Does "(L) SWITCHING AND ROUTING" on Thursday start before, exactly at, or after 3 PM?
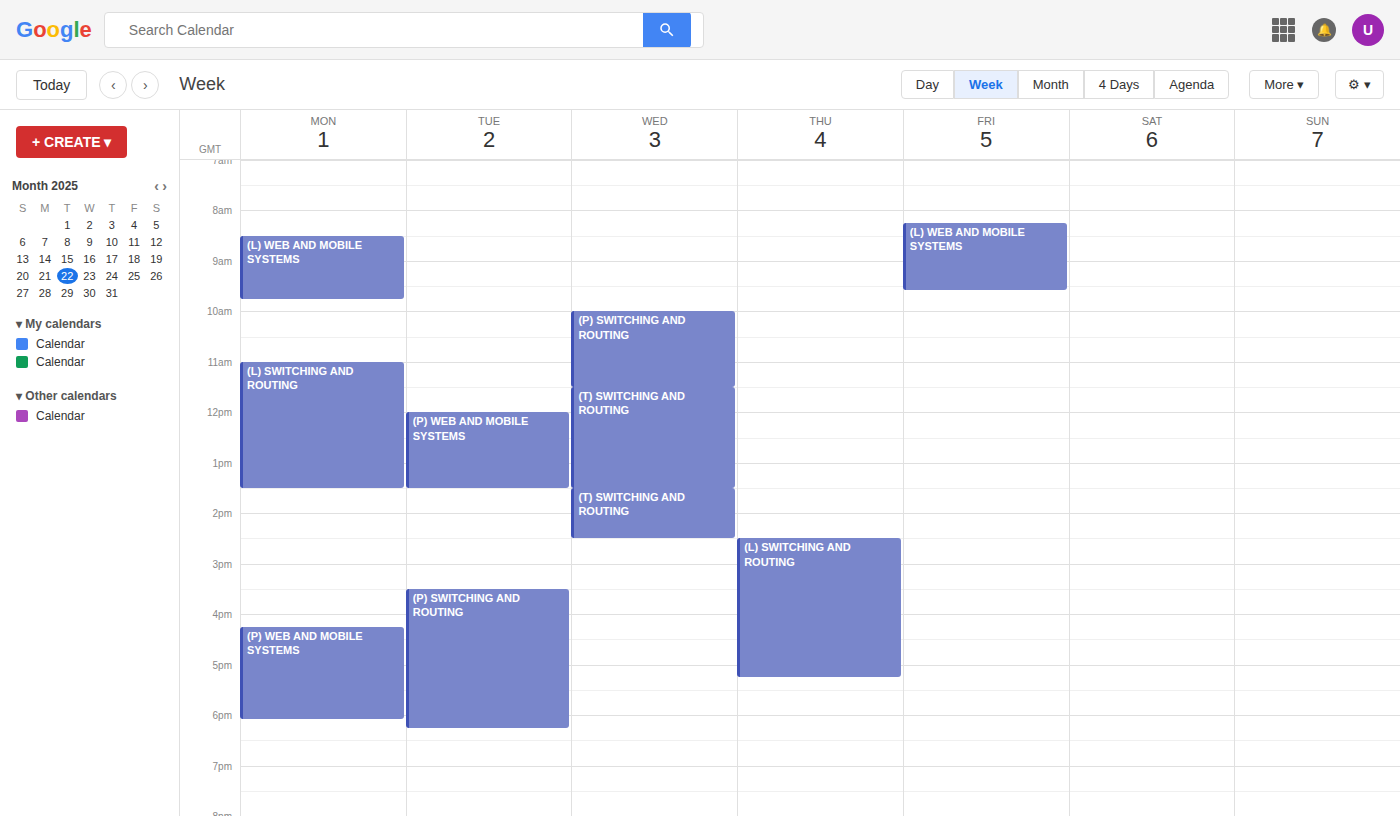
2:30 PM -- before 3 PM, 30 minutes above the 3 PM line.